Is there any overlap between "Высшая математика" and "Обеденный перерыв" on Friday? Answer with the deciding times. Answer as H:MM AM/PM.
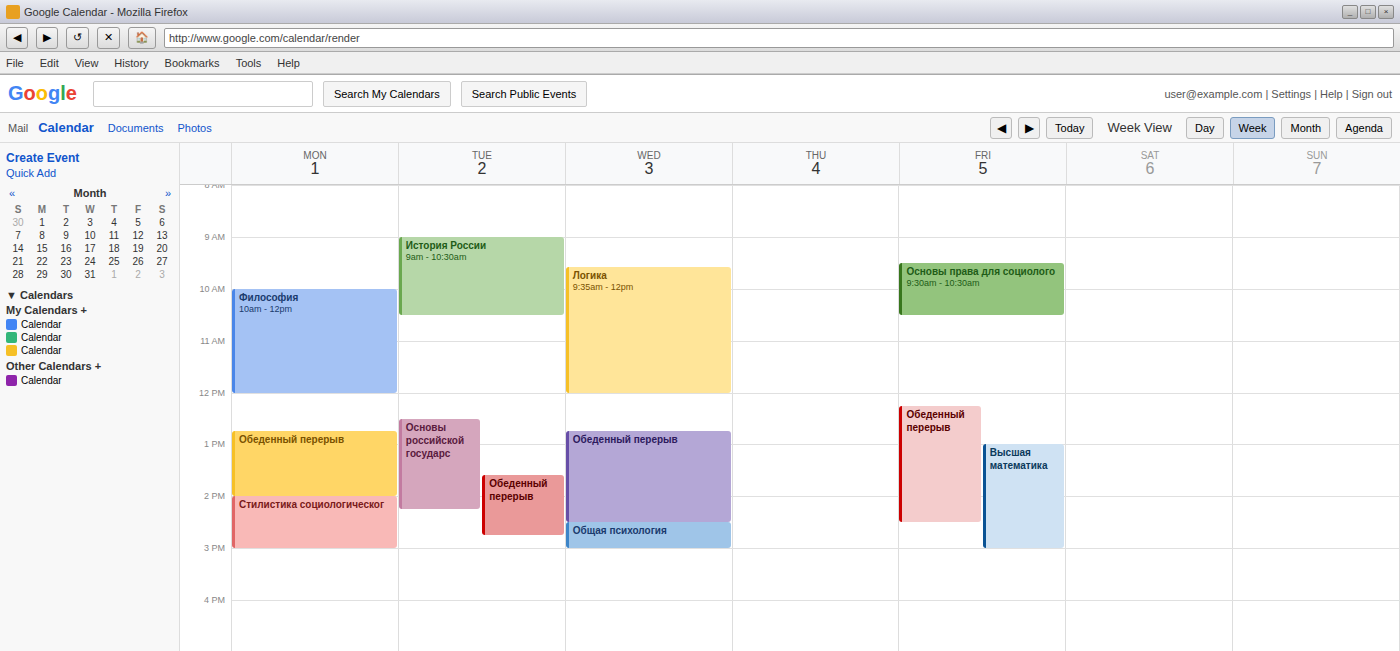
"Высшая математика" starts at 1:00 PM, before "Обеденный перерыв" ends at 2:30 PM -- they overlap.